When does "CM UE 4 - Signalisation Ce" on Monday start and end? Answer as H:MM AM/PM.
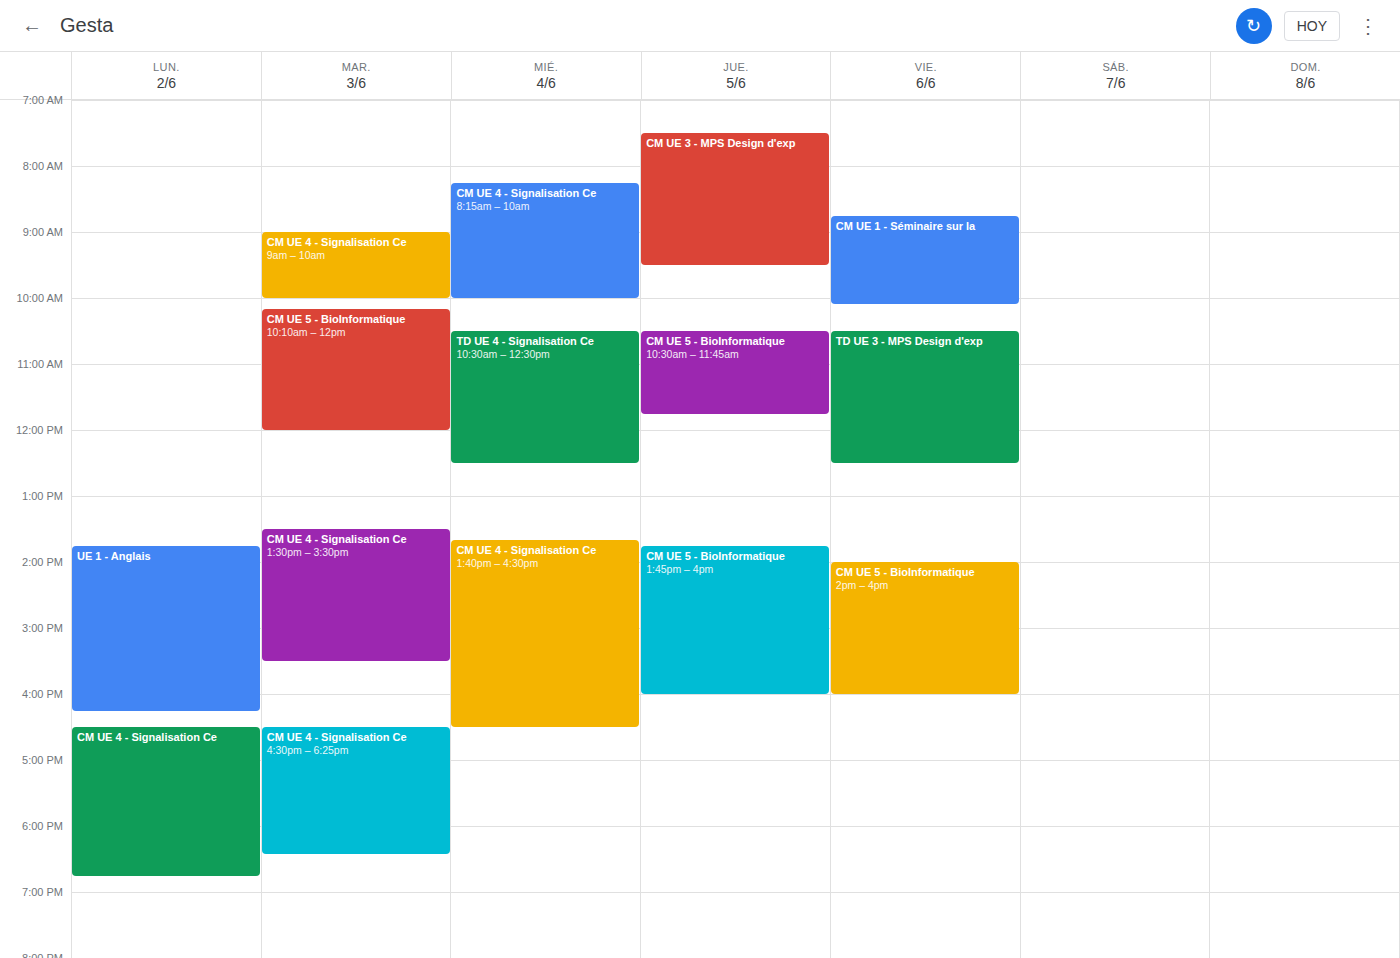
4:30 PM to 6:45 PM